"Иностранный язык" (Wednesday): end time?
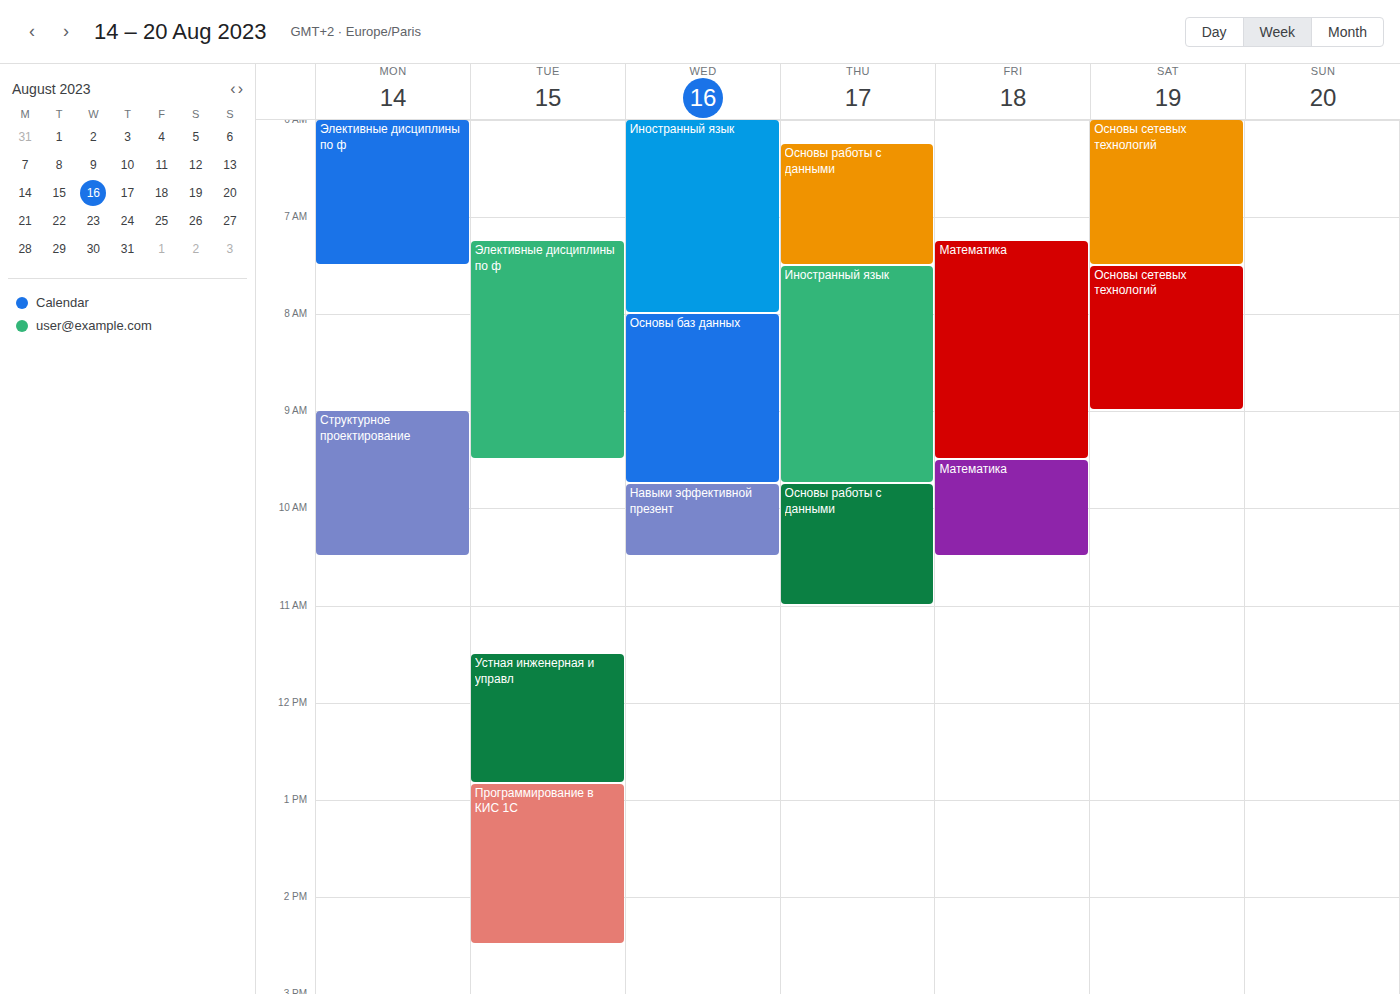
8:00 AM